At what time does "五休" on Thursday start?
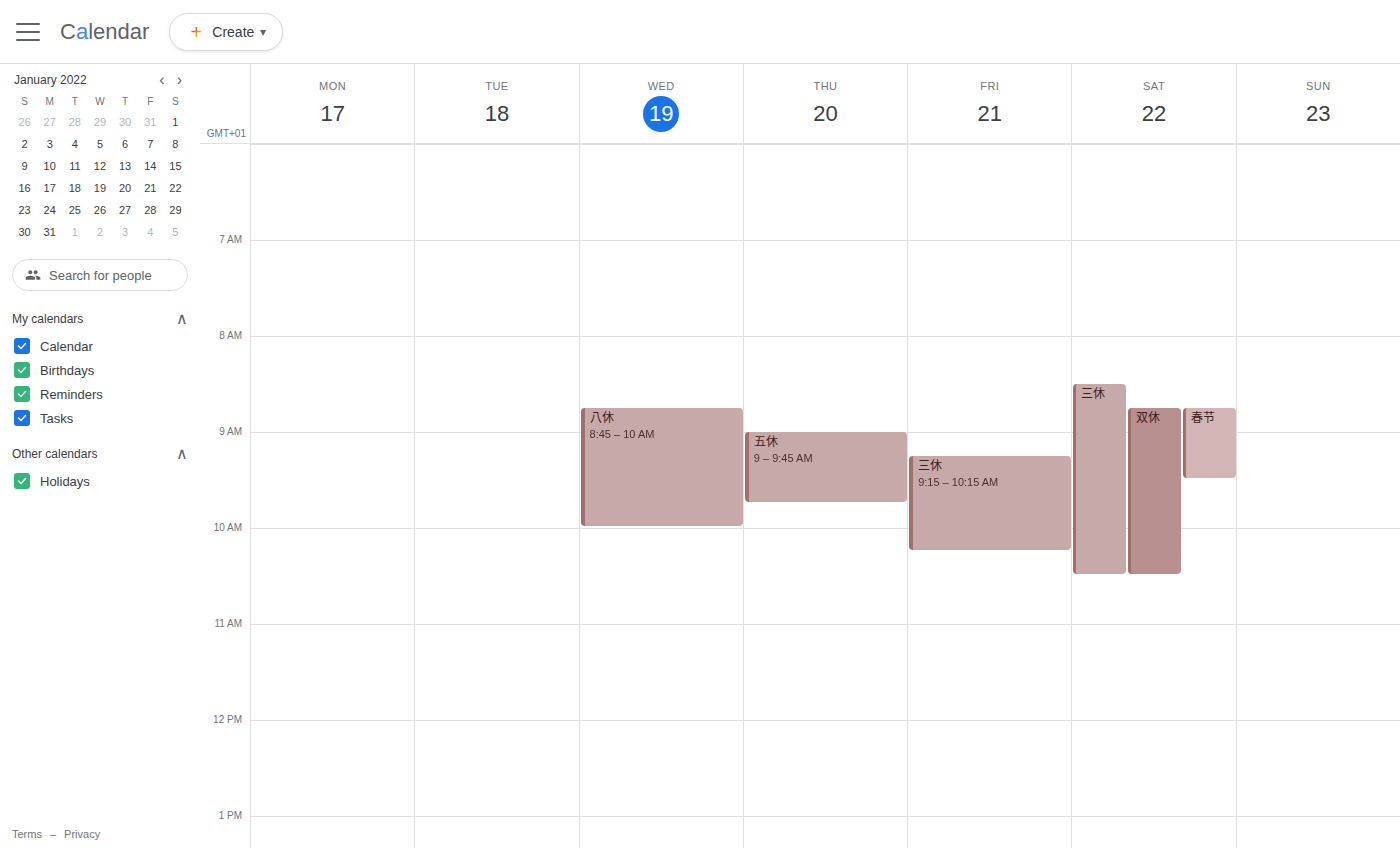
9:00 AM